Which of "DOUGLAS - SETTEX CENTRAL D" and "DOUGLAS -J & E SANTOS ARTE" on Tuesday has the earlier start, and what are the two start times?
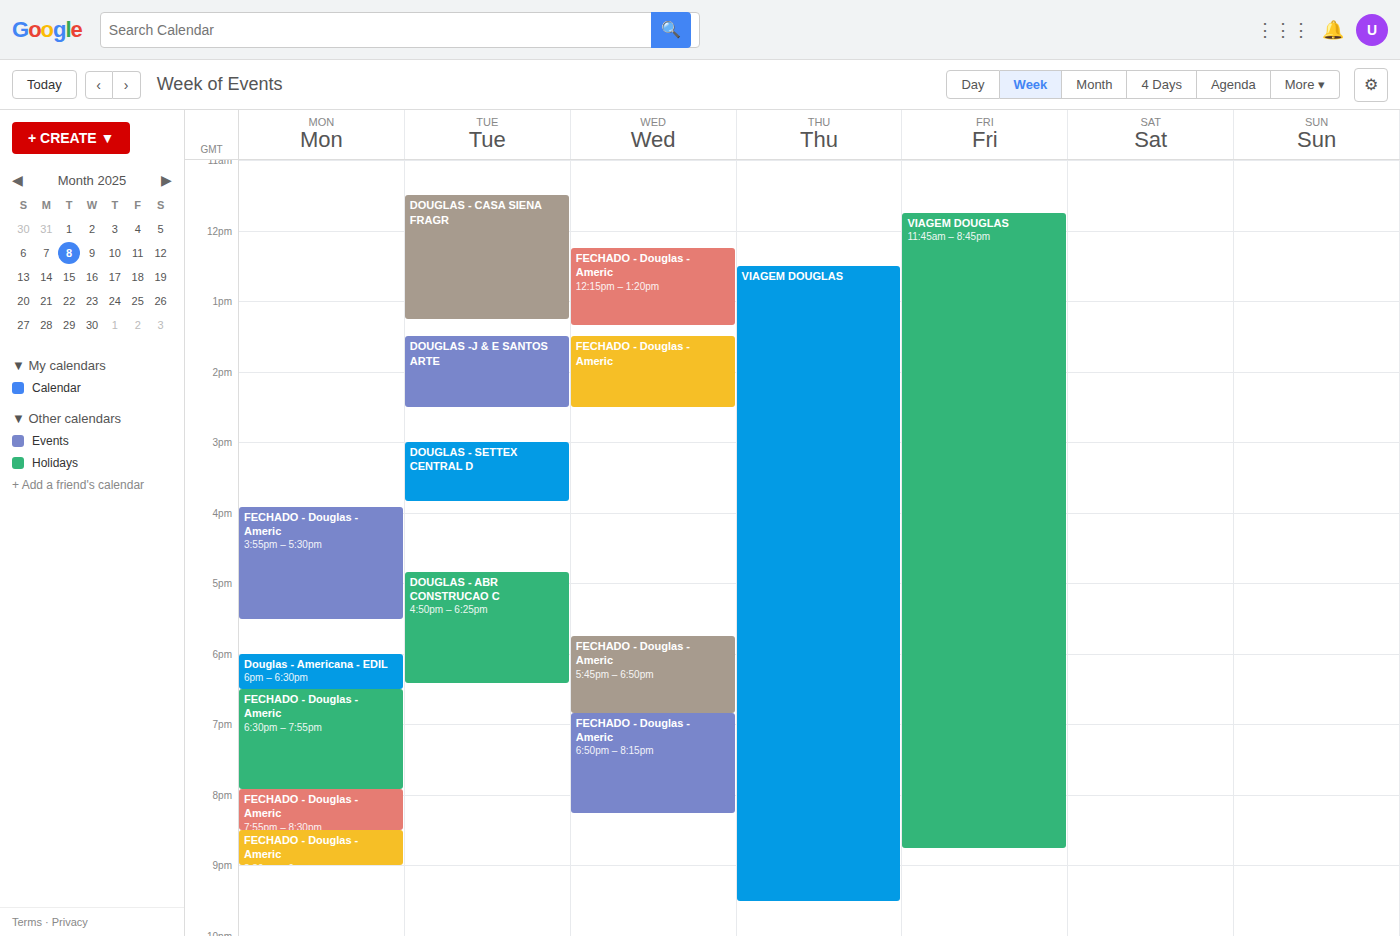
"DOUGLAS -J & E SANTOS ARTE" 13:30; "DOUGLAS - SETTEX CENTRAL D" 15:00.